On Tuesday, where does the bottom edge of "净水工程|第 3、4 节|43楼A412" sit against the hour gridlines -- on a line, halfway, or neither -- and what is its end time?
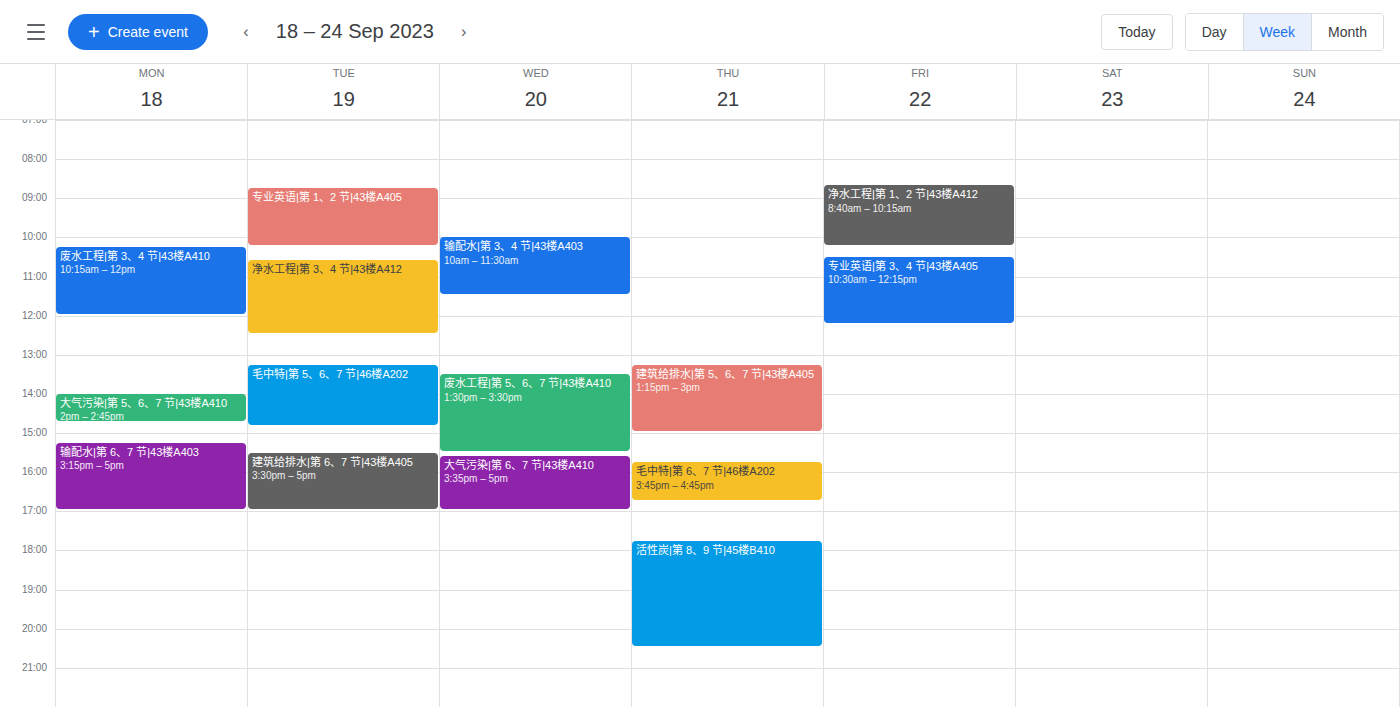
12:30 PM -- halfway between the 12 PM and 1 PM lines.